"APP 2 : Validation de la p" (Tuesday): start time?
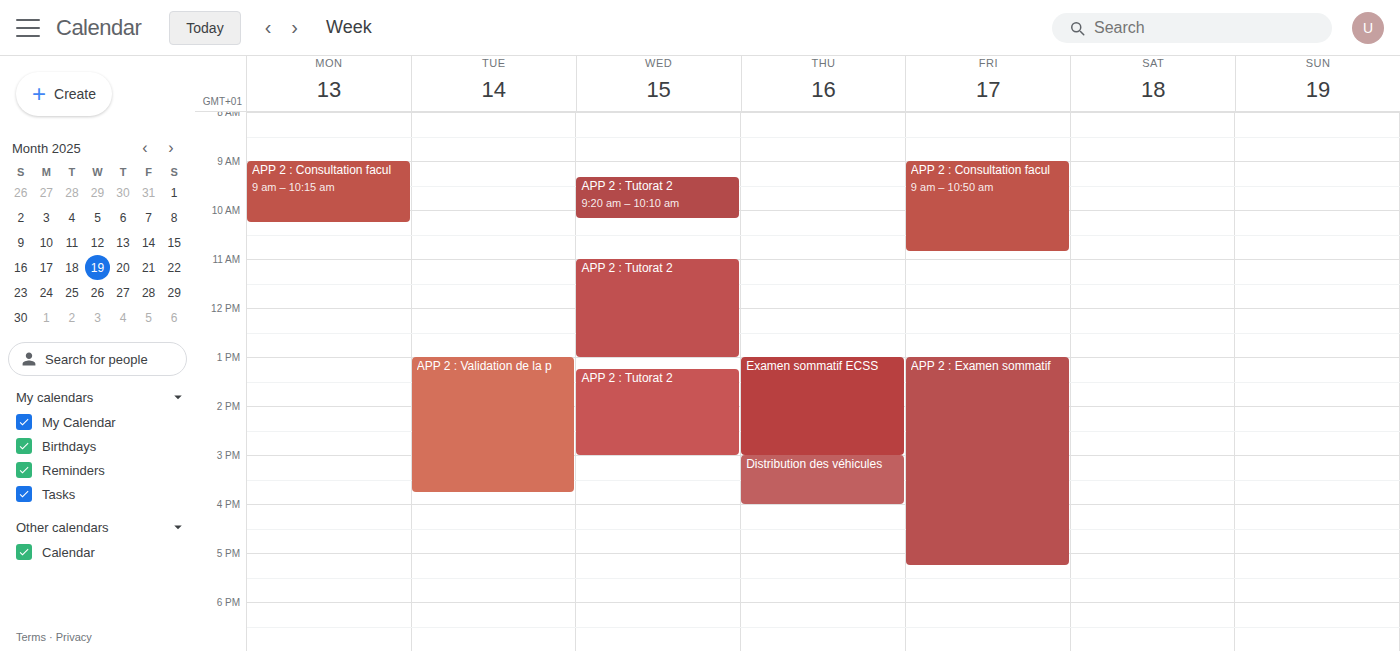
1:00 PM